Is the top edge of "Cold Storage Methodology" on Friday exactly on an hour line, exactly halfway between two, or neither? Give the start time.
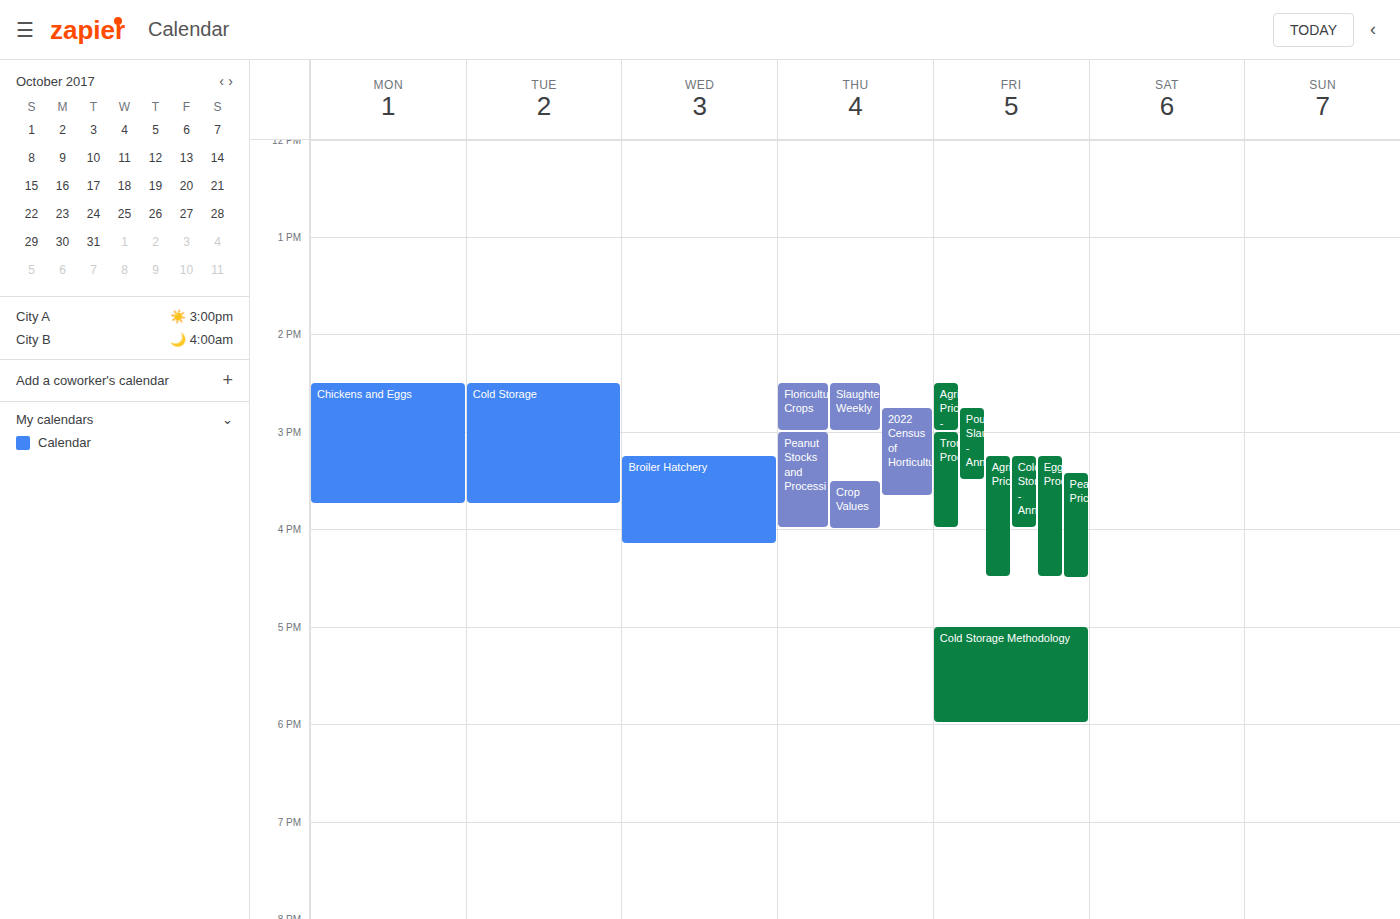
5:00 PM -- exactly on the 5 PM line.